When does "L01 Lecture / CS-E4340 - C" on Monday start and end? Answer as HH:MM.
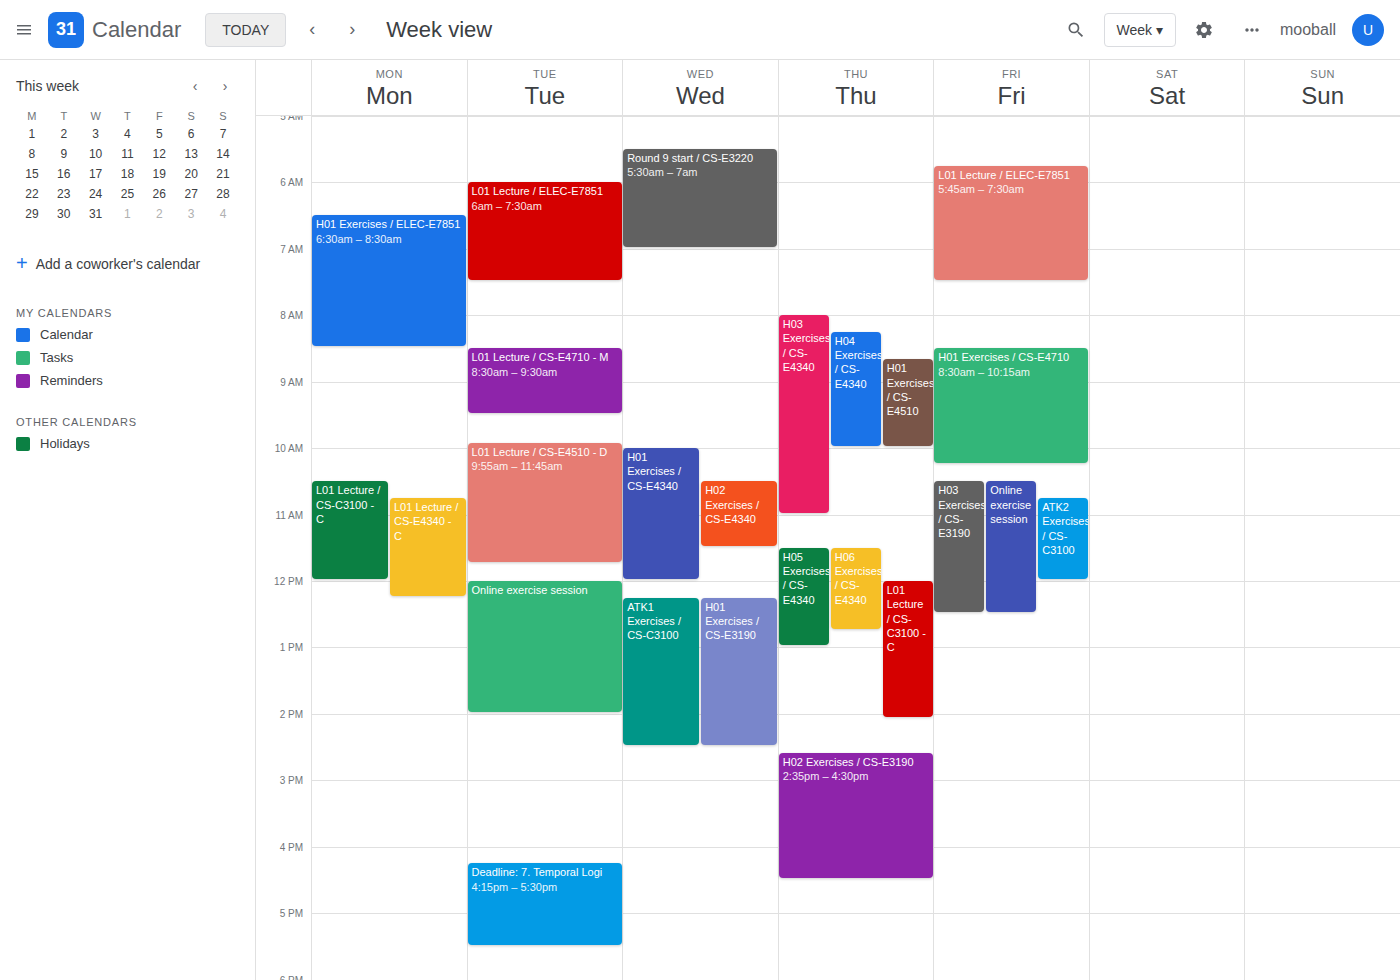
10:45 to 12:15